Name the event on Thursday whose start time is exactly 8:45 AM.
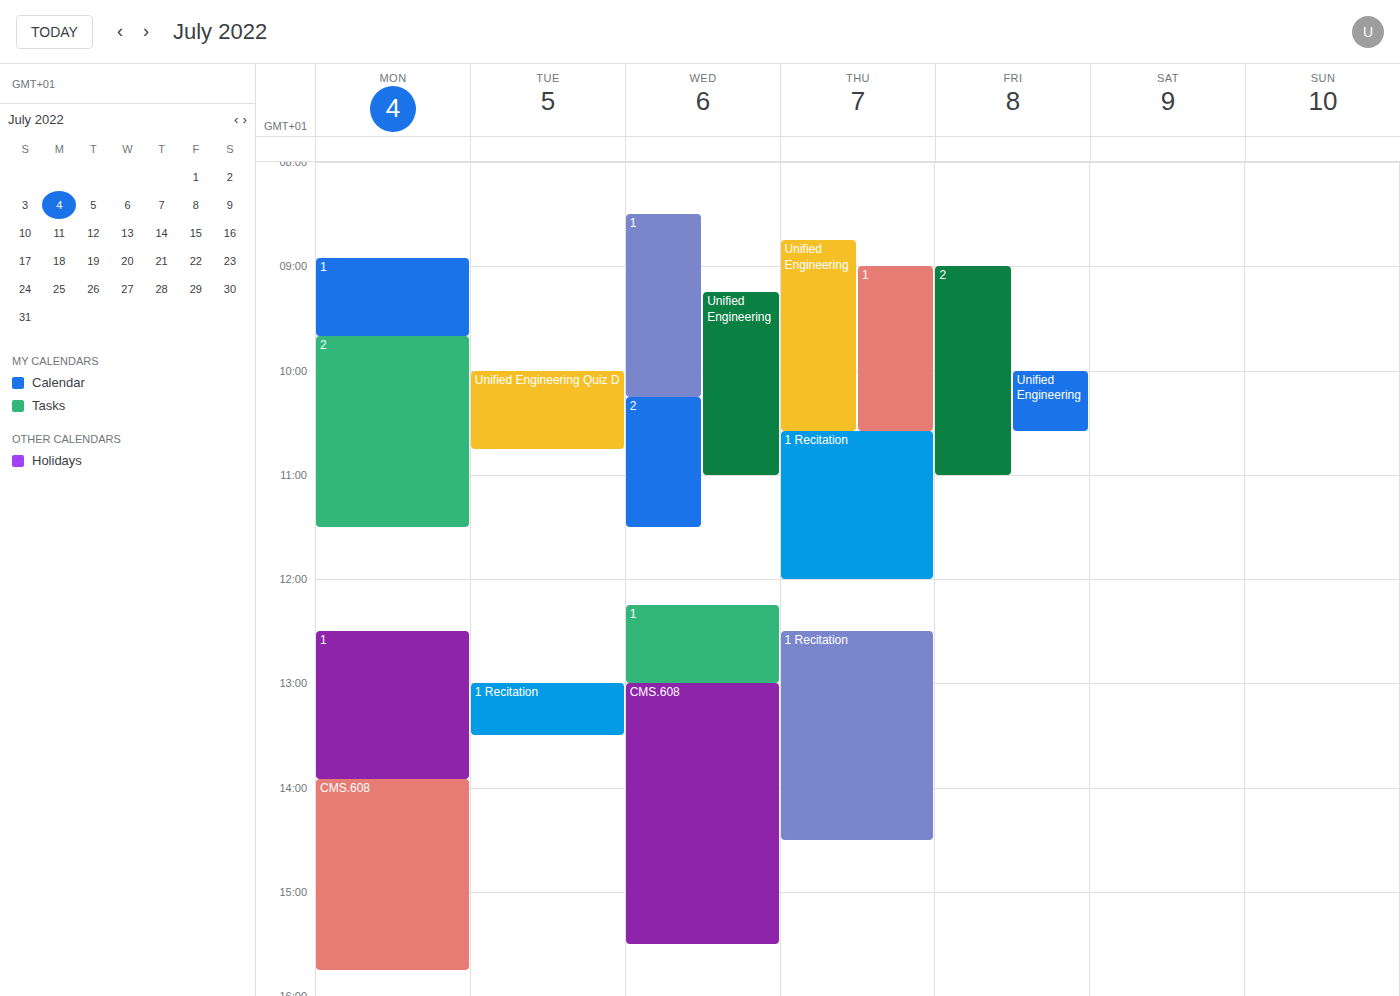
"Unified Engineering"